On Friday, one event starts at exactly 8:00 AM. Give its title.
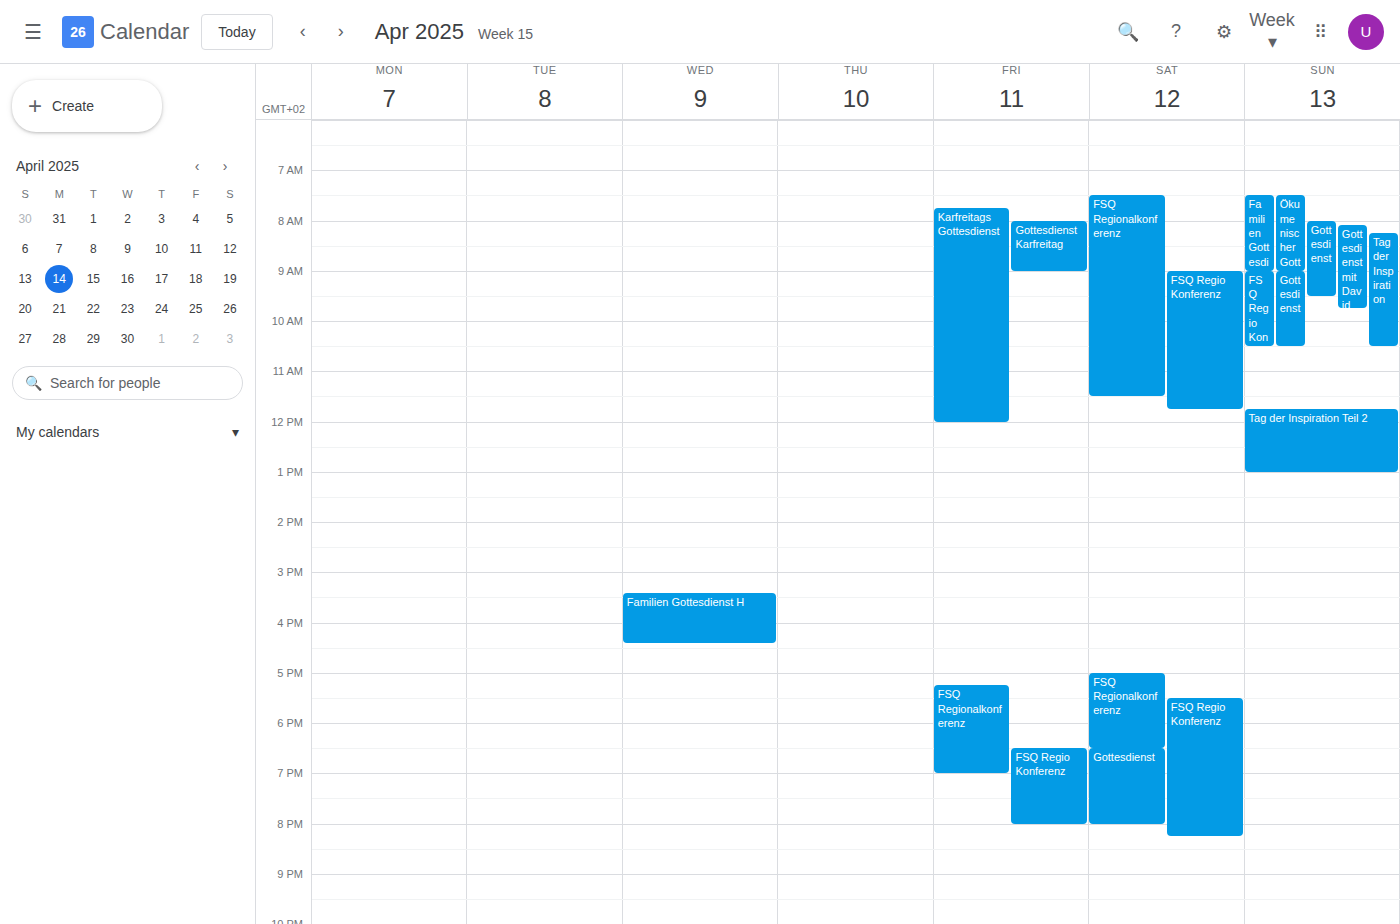
"Gottesdienst Karfreitag"